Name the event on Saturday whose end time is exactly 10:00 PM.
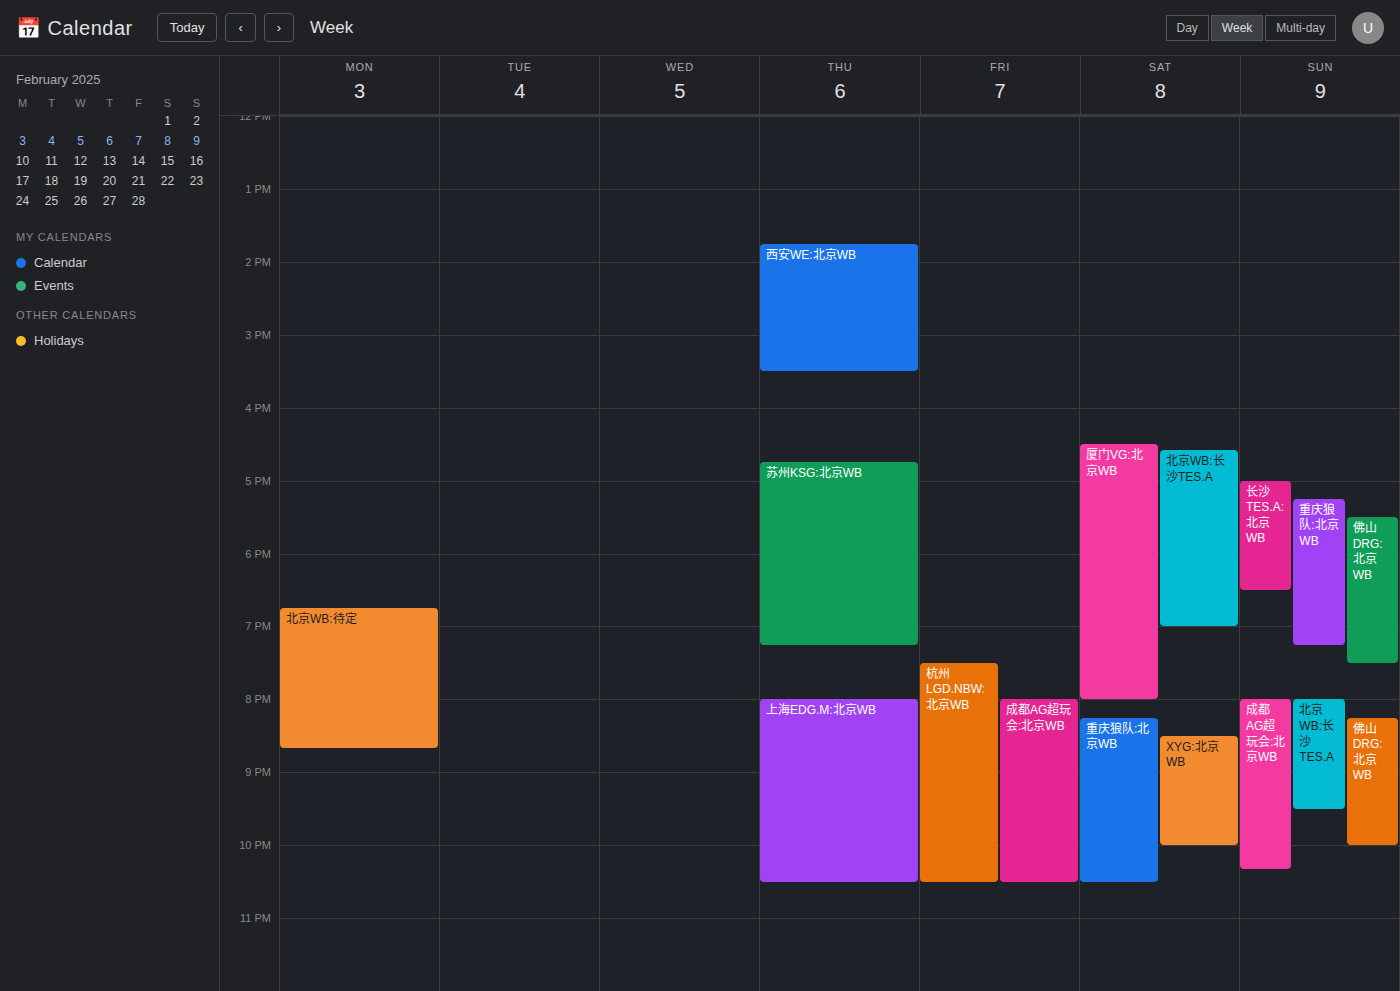
"XYG:北京WB"